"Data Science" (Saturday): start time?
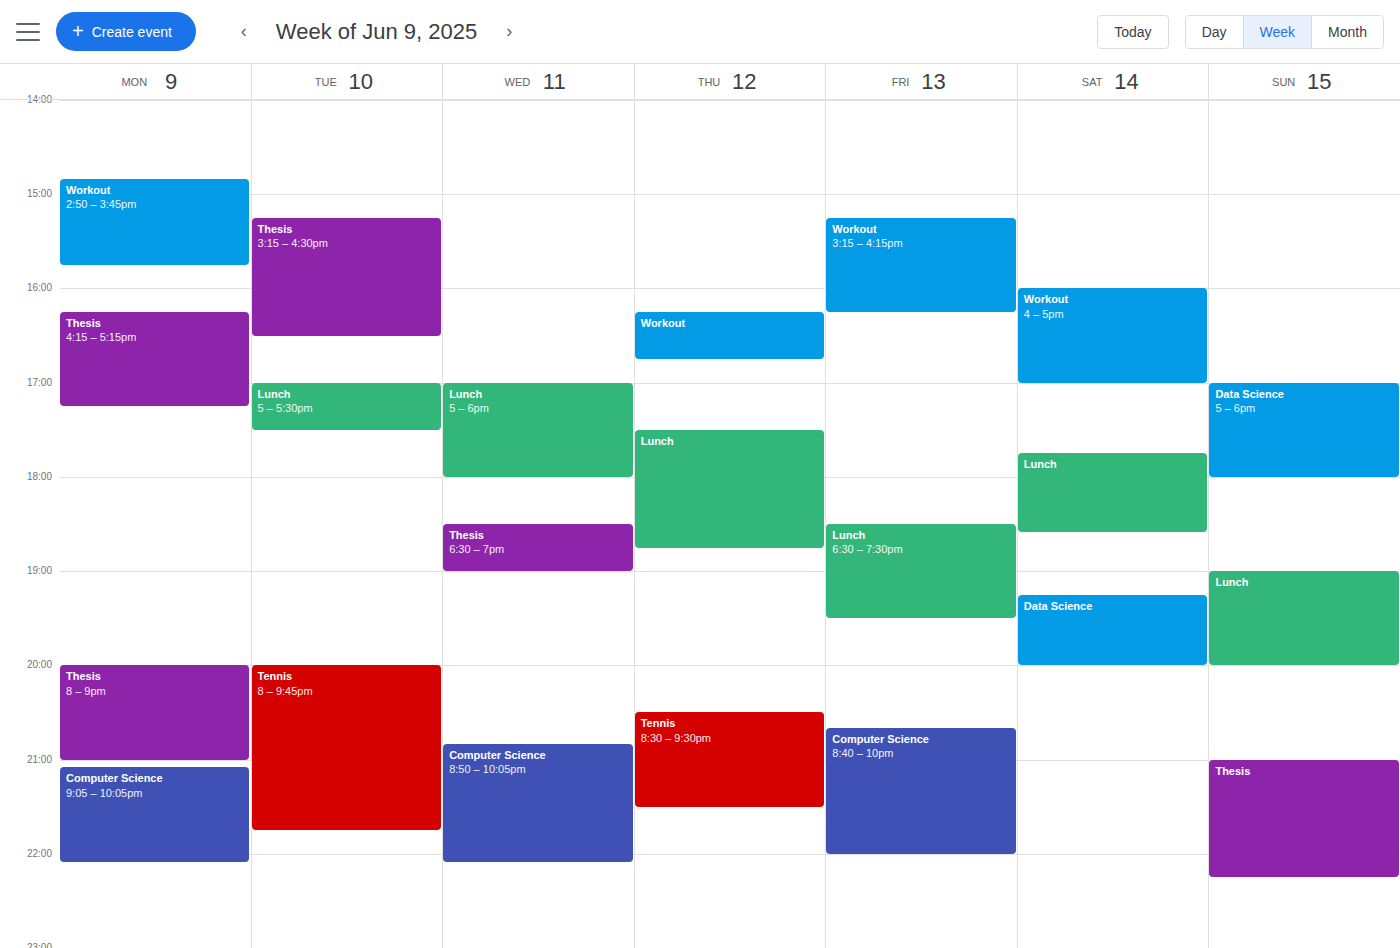
7:15 PM